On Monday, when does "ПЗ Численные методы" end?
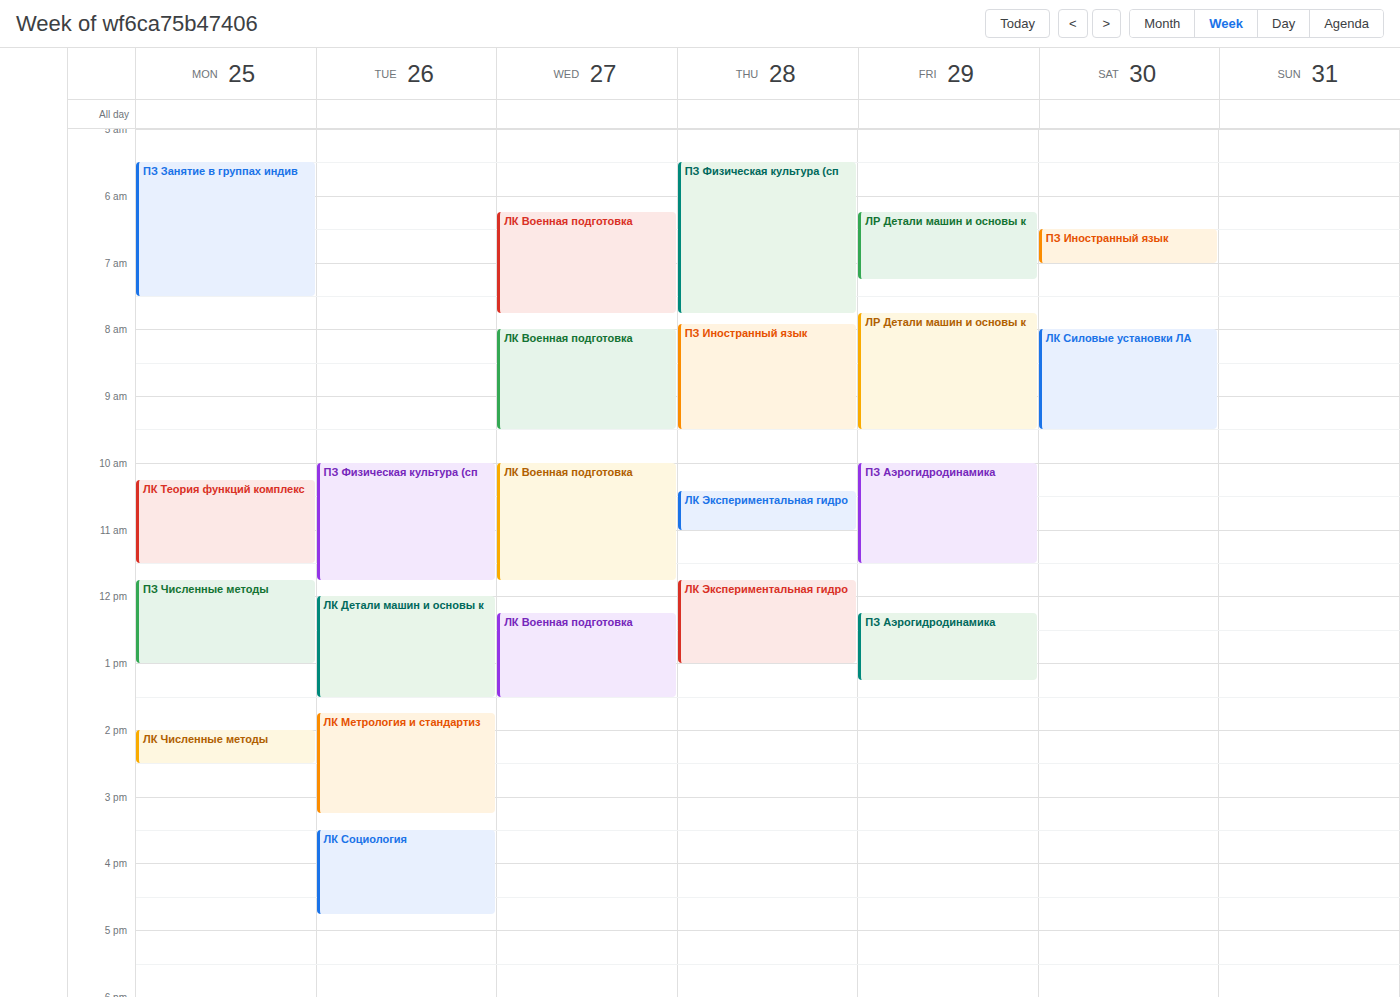
1:00 PM